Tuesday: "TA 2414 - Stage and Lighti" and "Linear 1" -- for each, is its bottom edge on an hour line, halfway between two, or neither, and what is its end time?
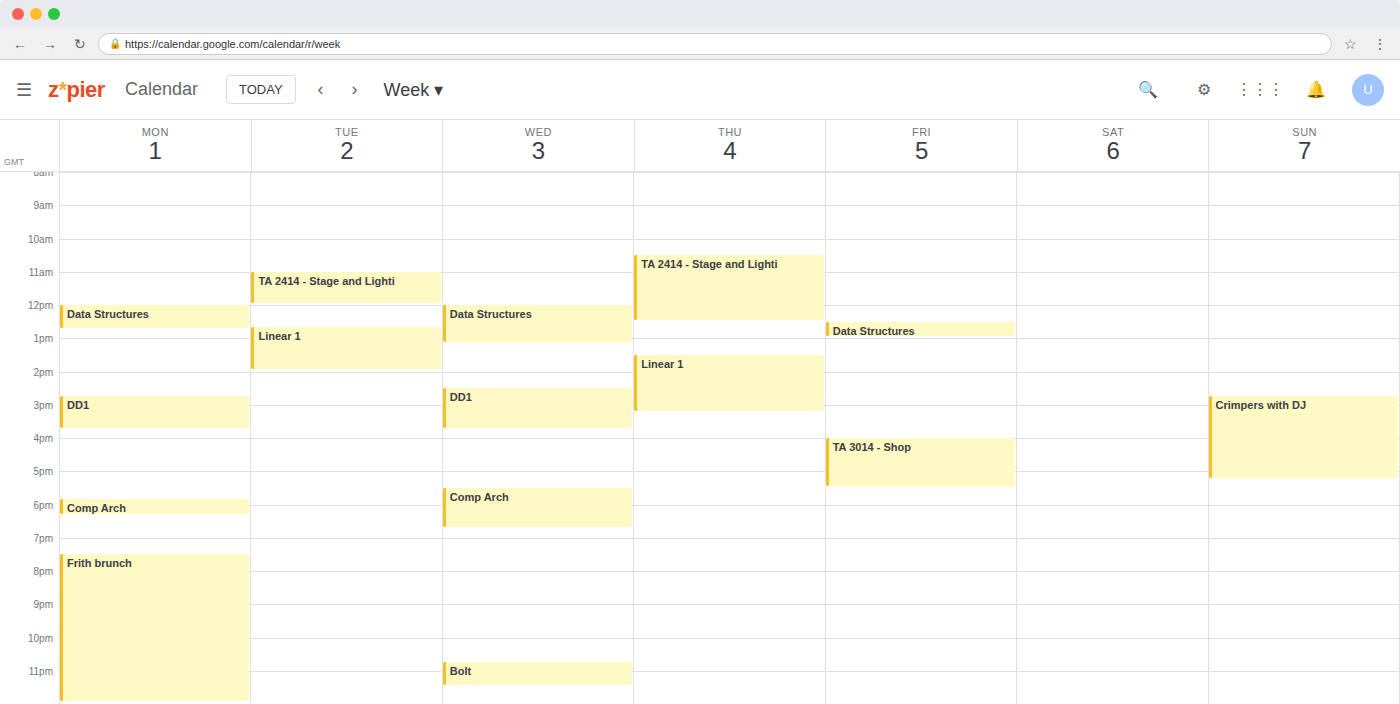
"TA 2414 - Stage and Lighti": 12:00 PM, exactly on the 12 PM line. "Linear 1": 2:00 PM, exactly on the 2 PM line.